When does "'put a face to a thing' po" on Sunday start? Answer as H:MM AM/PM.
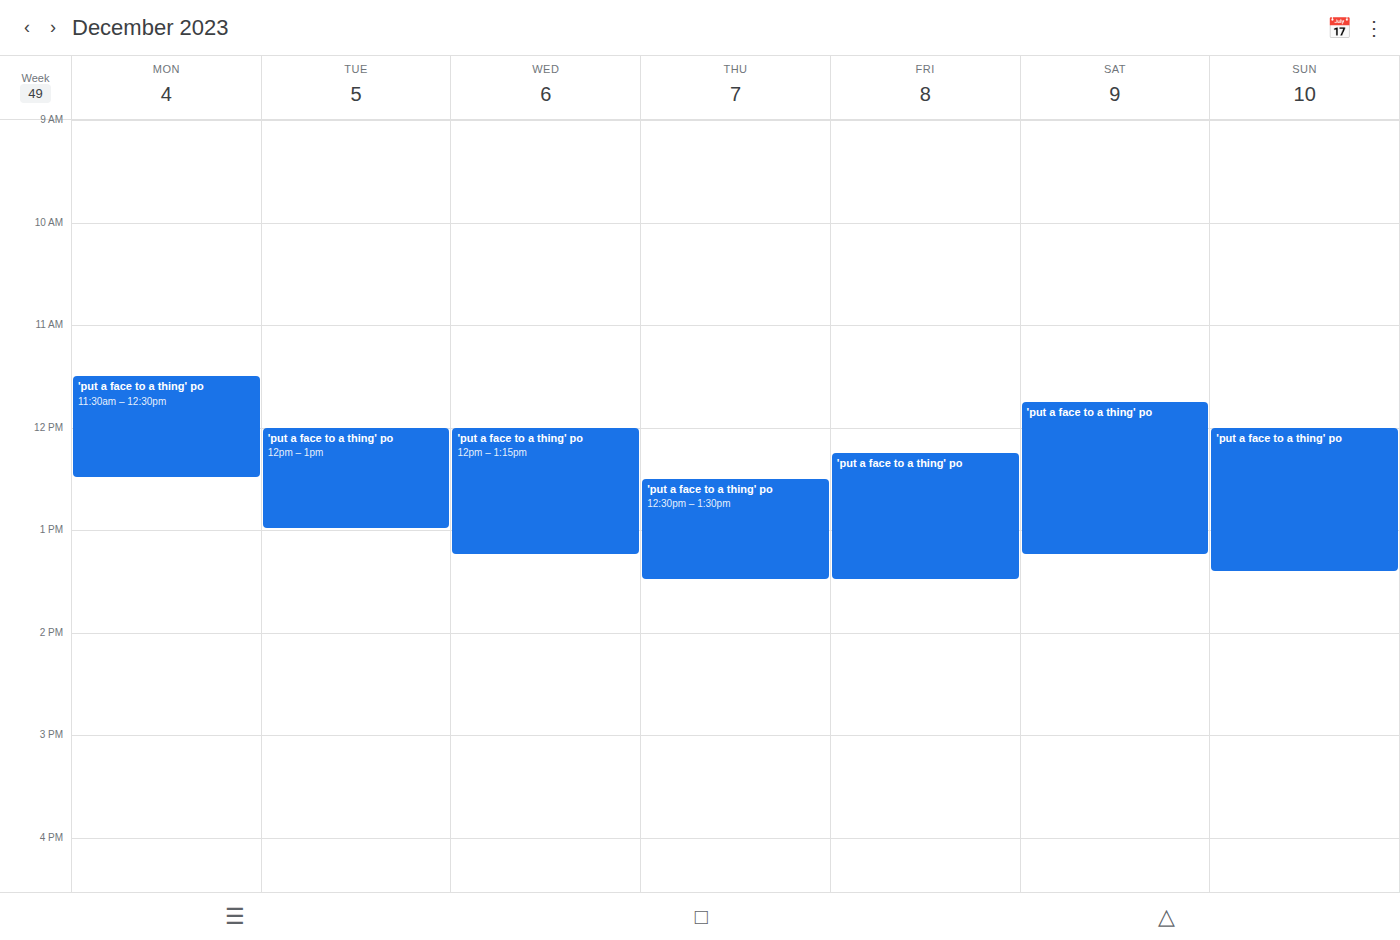
12:00 PM